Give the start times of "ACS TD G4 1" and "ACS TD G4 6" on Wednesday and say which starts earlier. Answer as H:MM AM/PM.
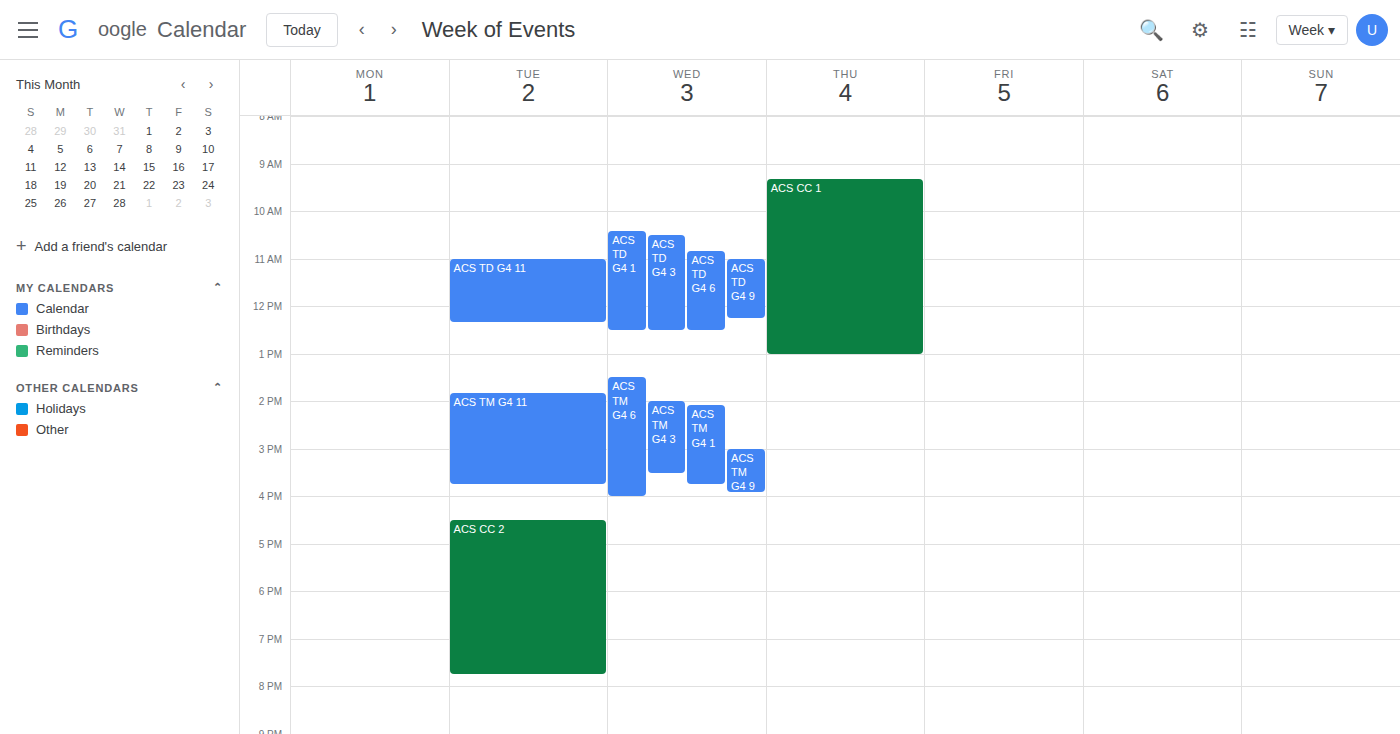
"ACS TD G4 1" 10:25 AM; "ACS TD G4 6" 10:50 AM.